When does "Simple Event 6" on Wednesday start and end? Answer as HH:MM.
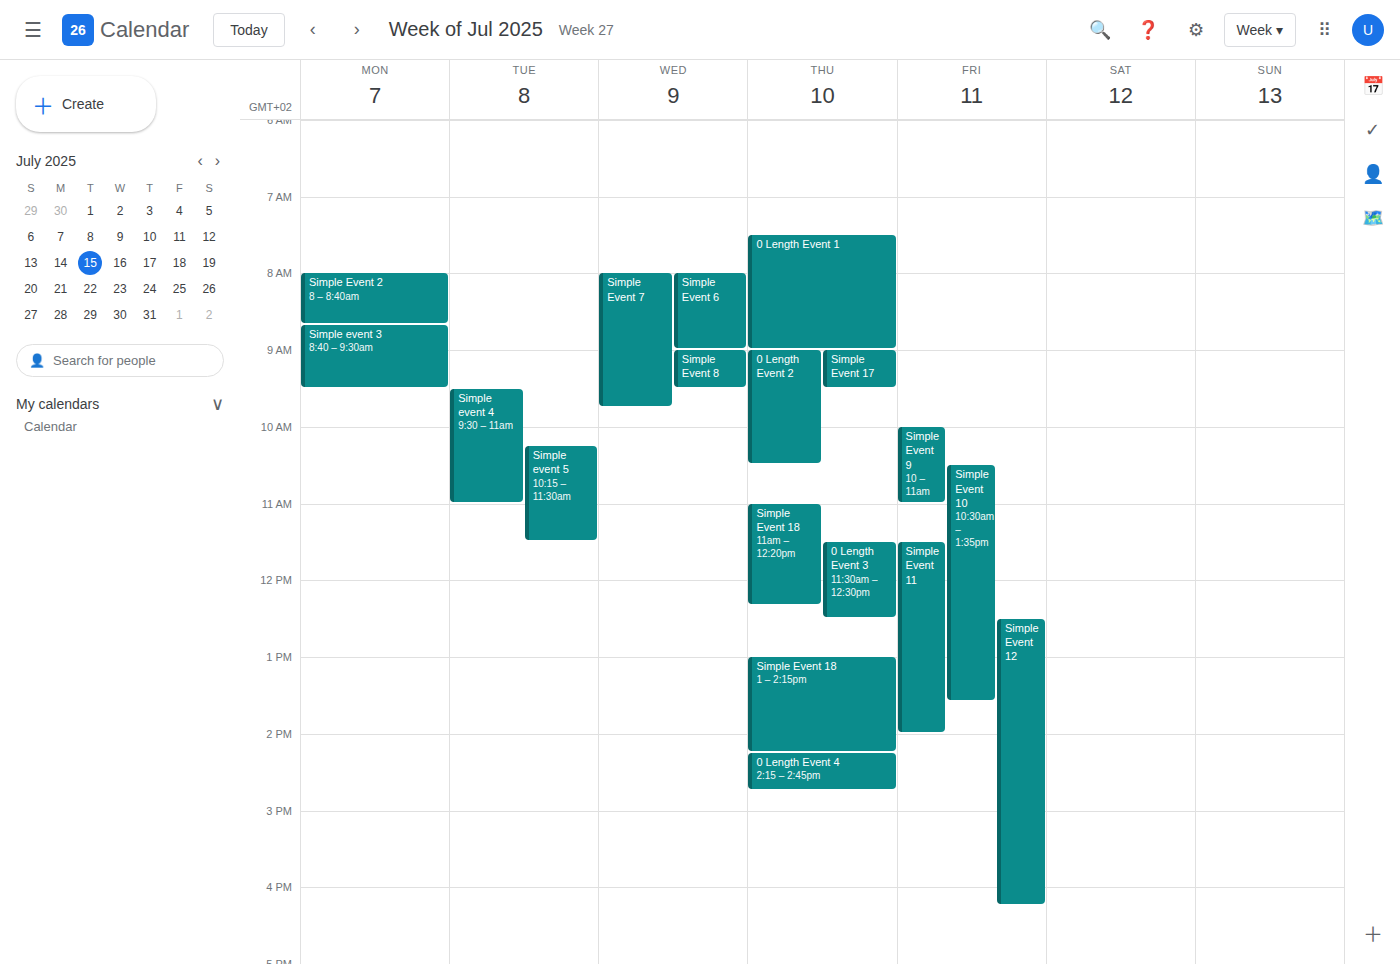
08:00 to 09:00